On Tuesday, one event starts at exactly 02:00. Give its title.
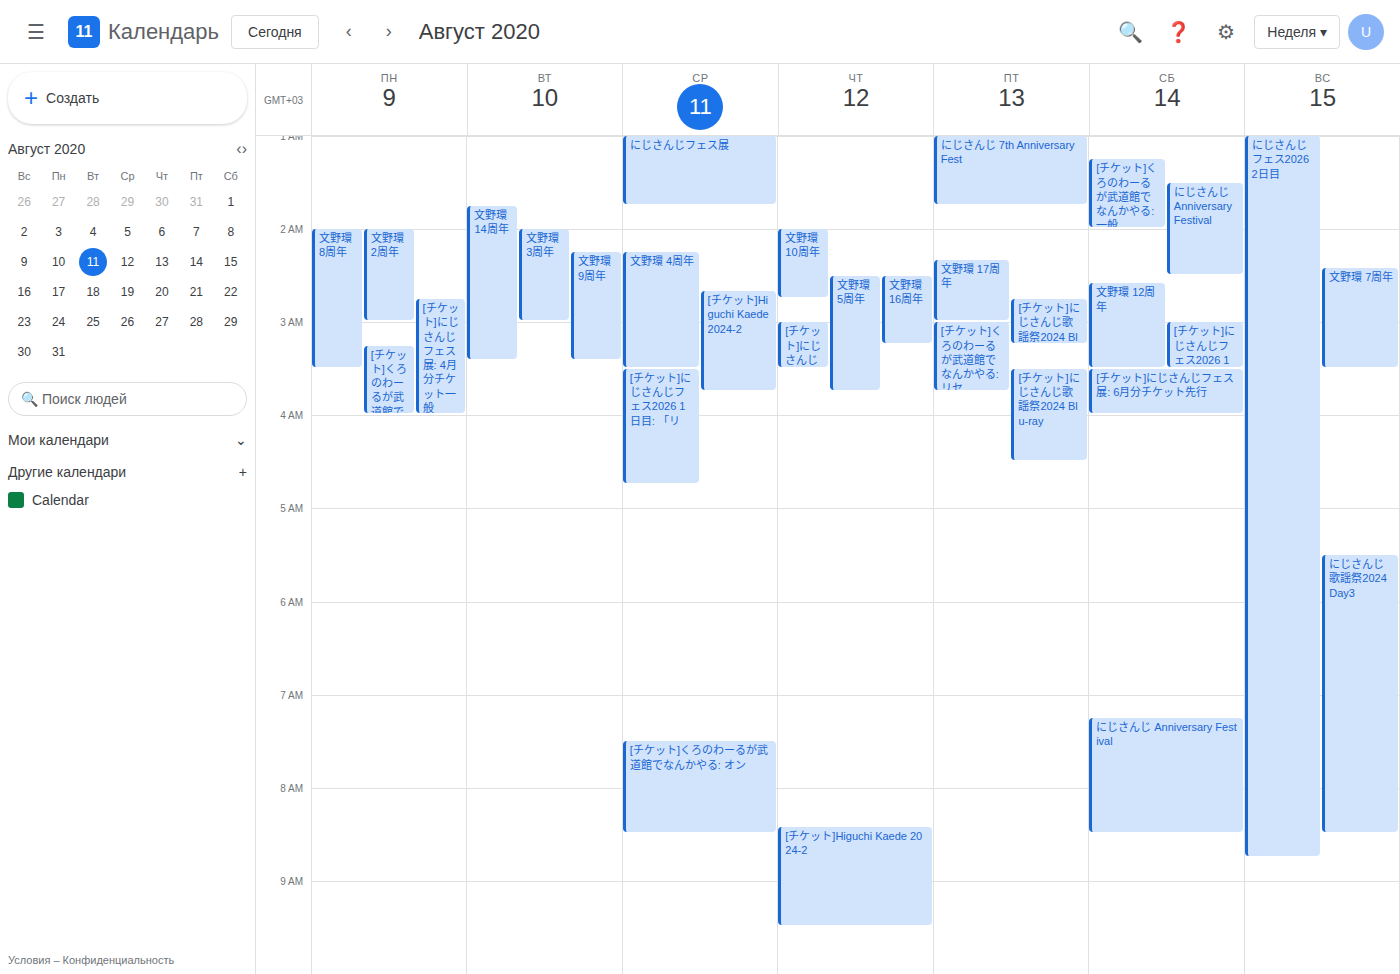
"文野環 3周年"